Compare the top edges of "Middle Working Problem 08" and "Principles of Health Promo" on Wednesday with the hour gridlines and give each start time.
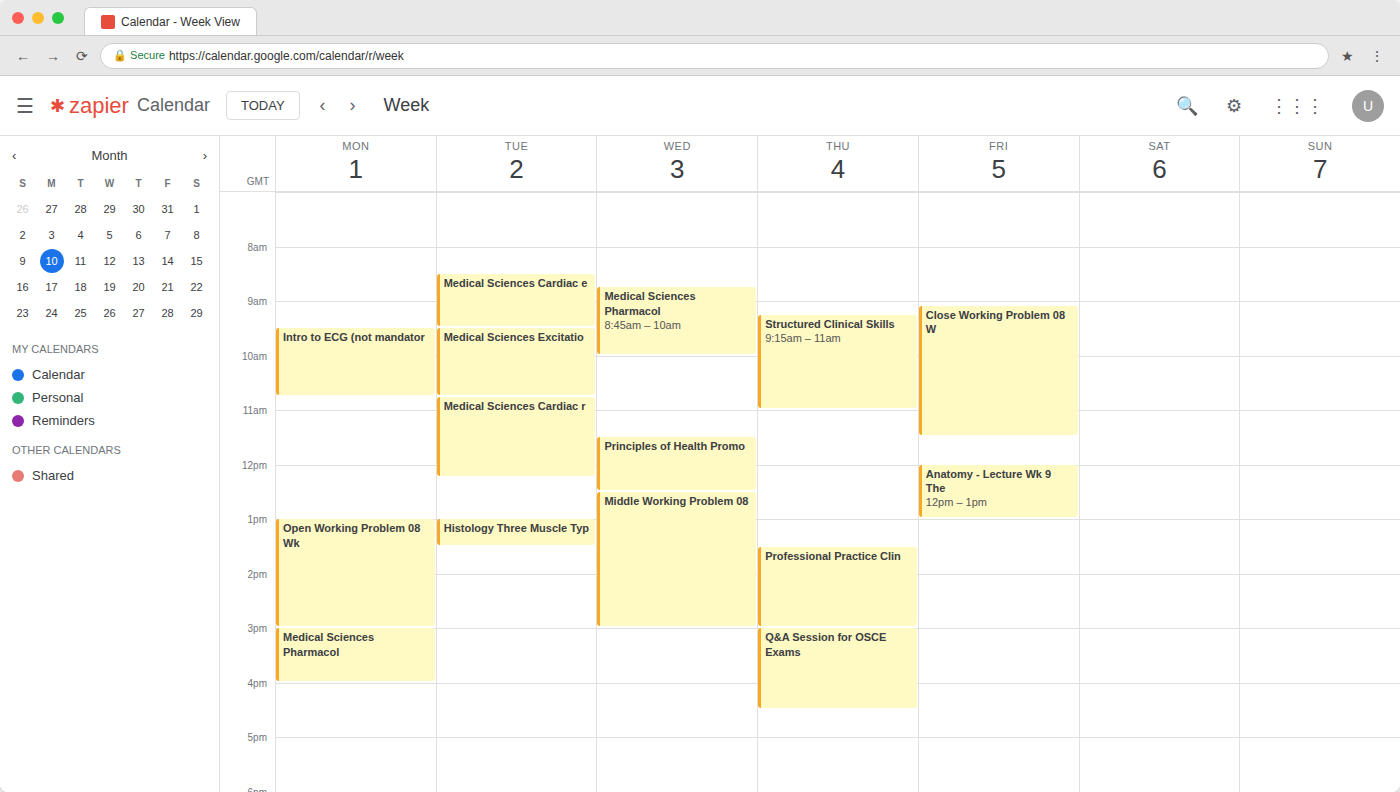
"Middle Working Problem 08": 12:30 PM, halfway between the 12 PM and 1 PM lines. "Principles of Health Promo": 11:30 AM, halfway between the 11 AM and 12 PM lines.